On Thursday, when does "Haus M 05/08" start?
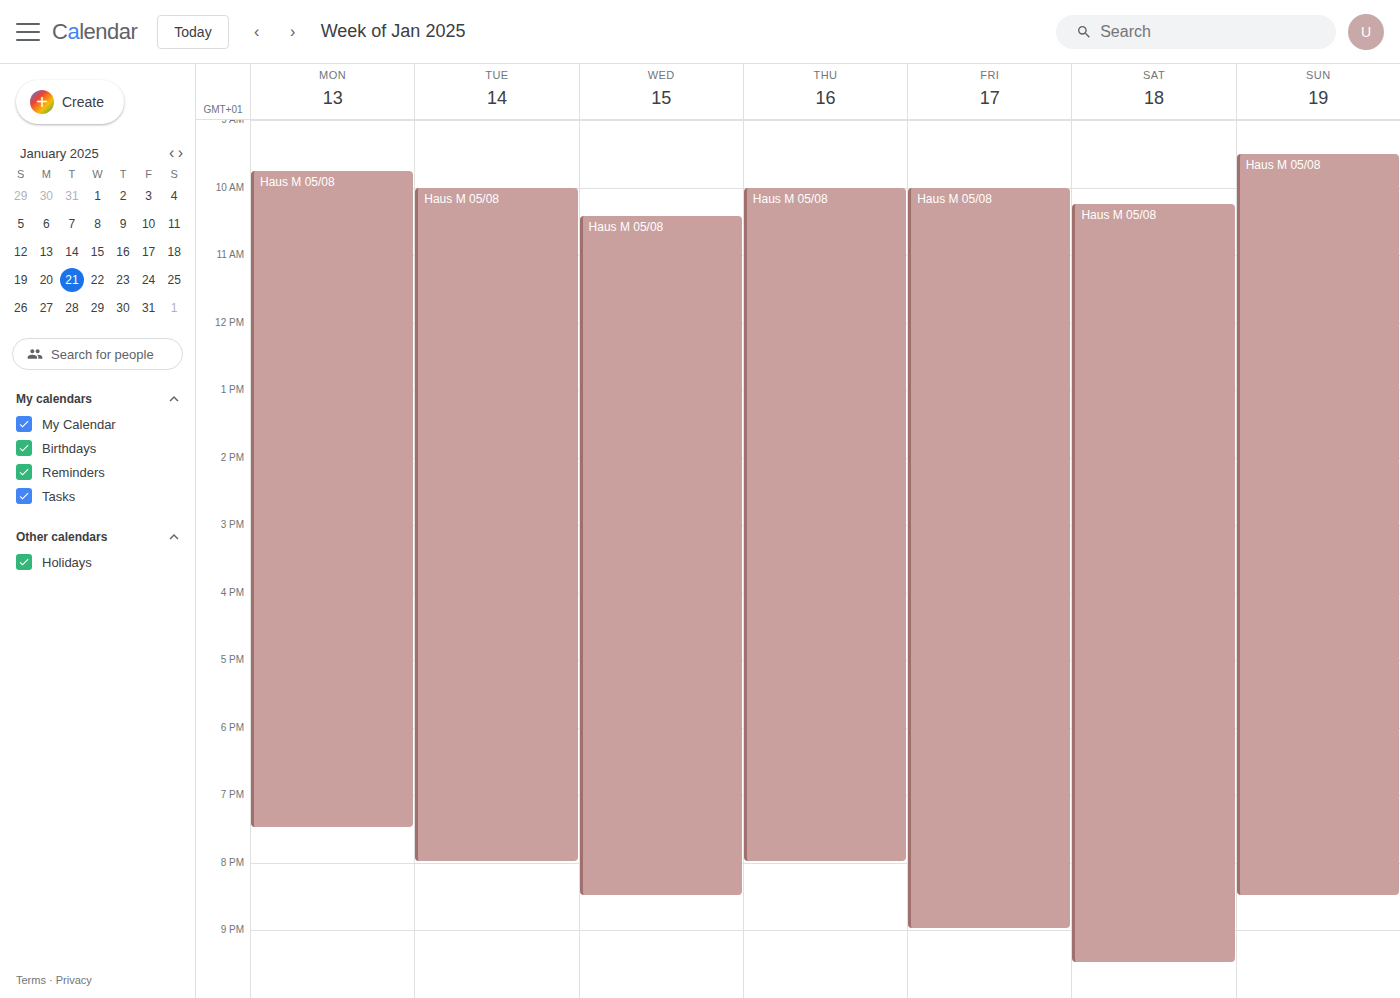
10:00 AM